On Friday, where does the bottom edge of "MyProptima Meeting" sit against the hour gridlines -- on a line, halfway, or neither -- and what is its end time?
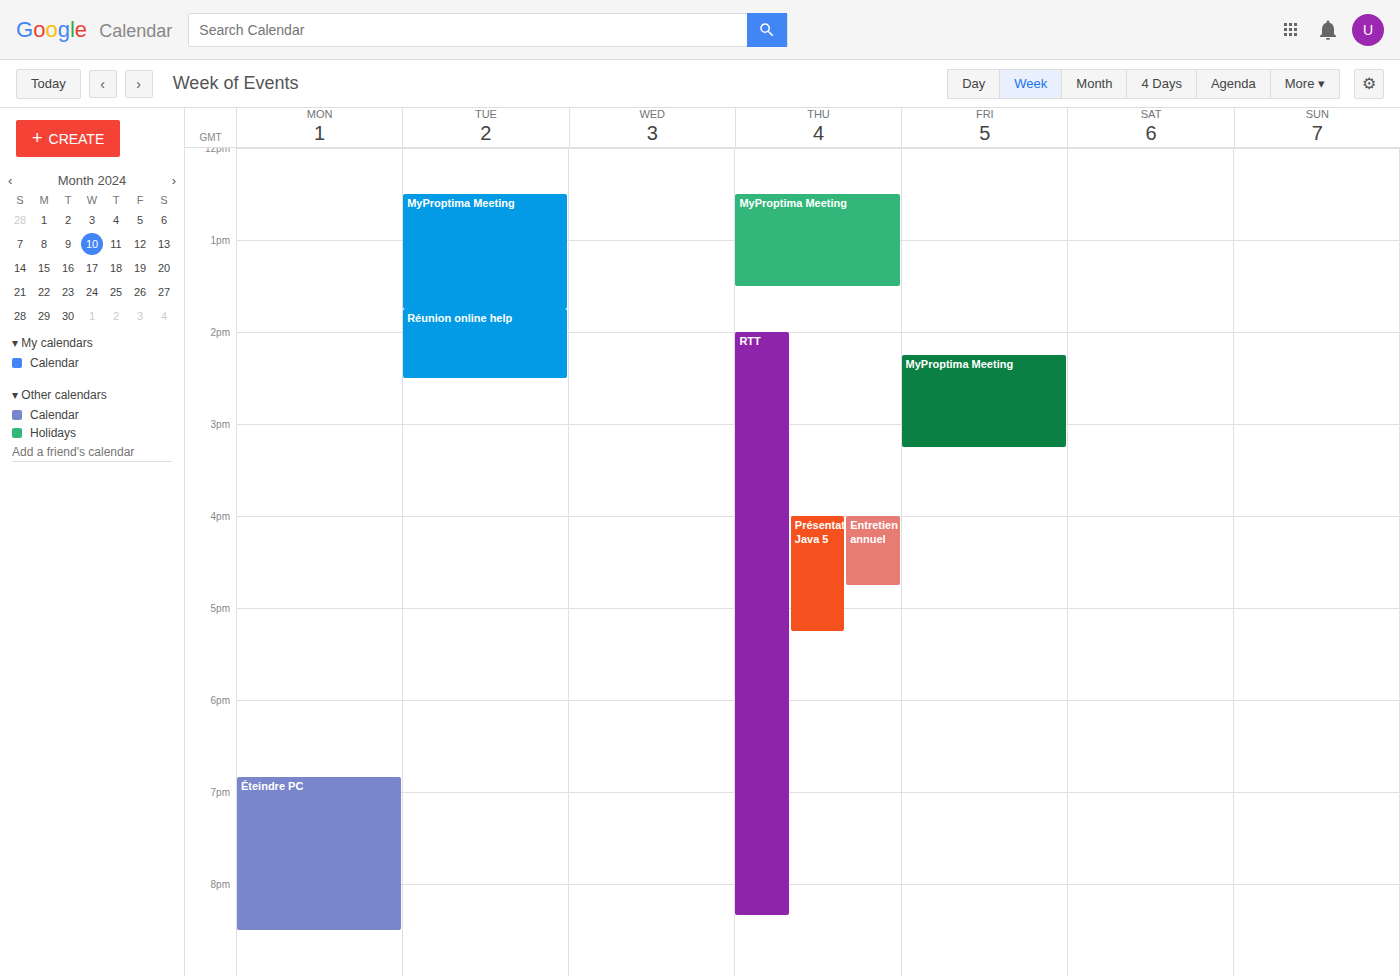
3:15 PM -- neither: a quarter of the way from the 3 PM line to the 4 PM line.